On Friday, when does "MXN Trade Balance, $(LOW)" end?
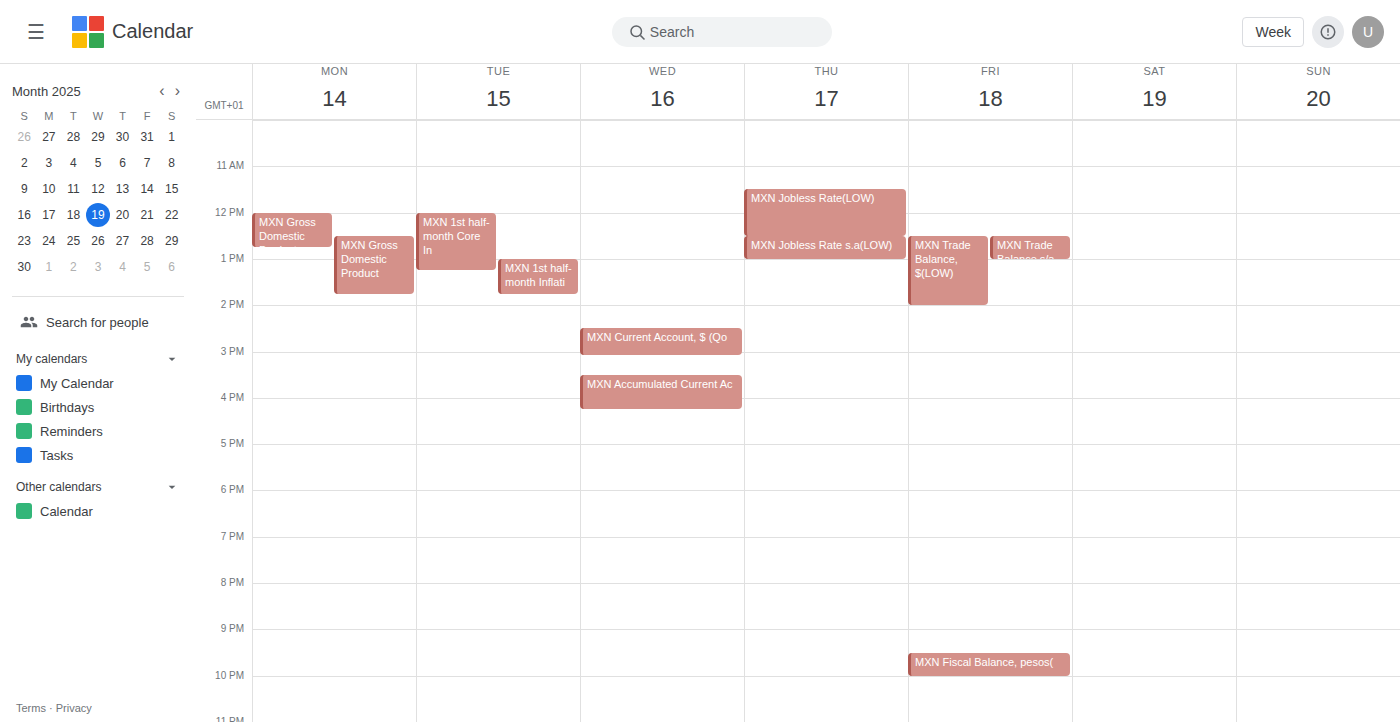
2:00 PM